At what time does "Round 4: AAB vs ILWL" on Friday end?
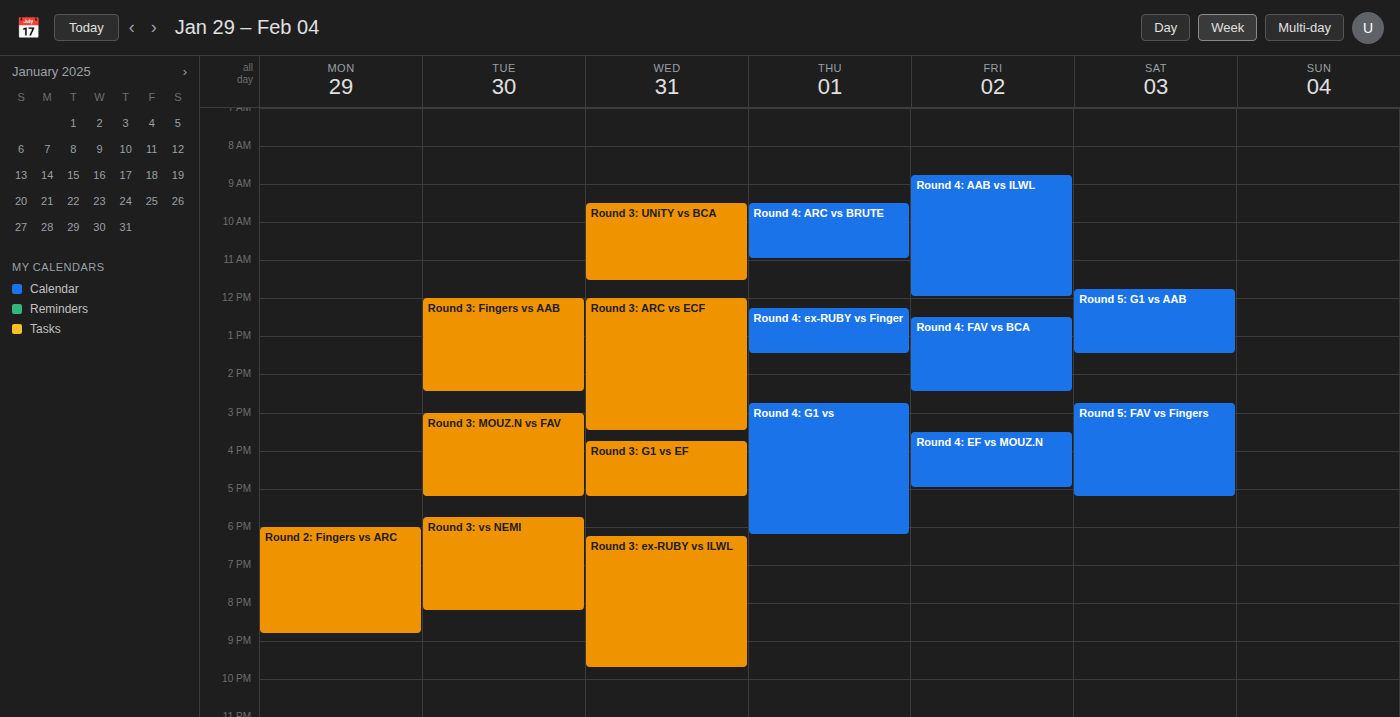
12:00 PM